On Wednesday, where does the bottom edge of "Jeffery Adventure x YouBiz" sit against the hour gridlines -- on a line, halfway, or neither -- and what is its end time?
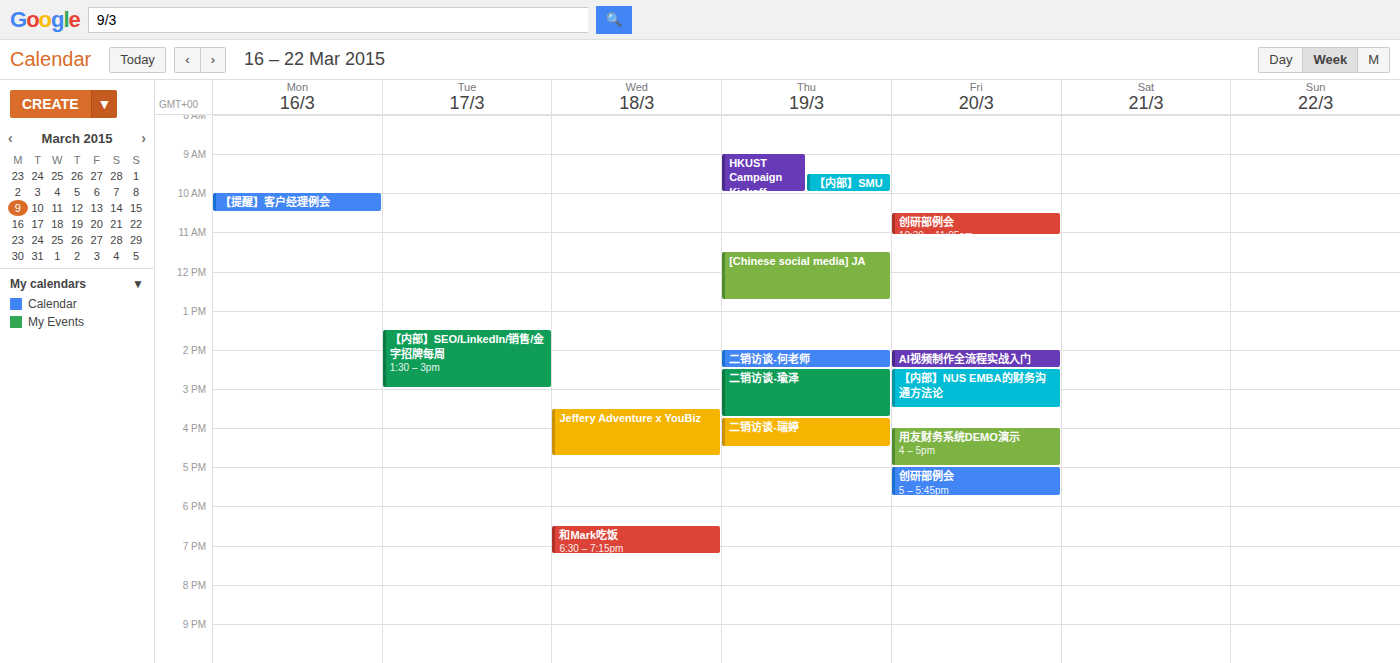
4:45 PM -- neither: three quarters of the way from the 4 PM line to the 5 PM line.